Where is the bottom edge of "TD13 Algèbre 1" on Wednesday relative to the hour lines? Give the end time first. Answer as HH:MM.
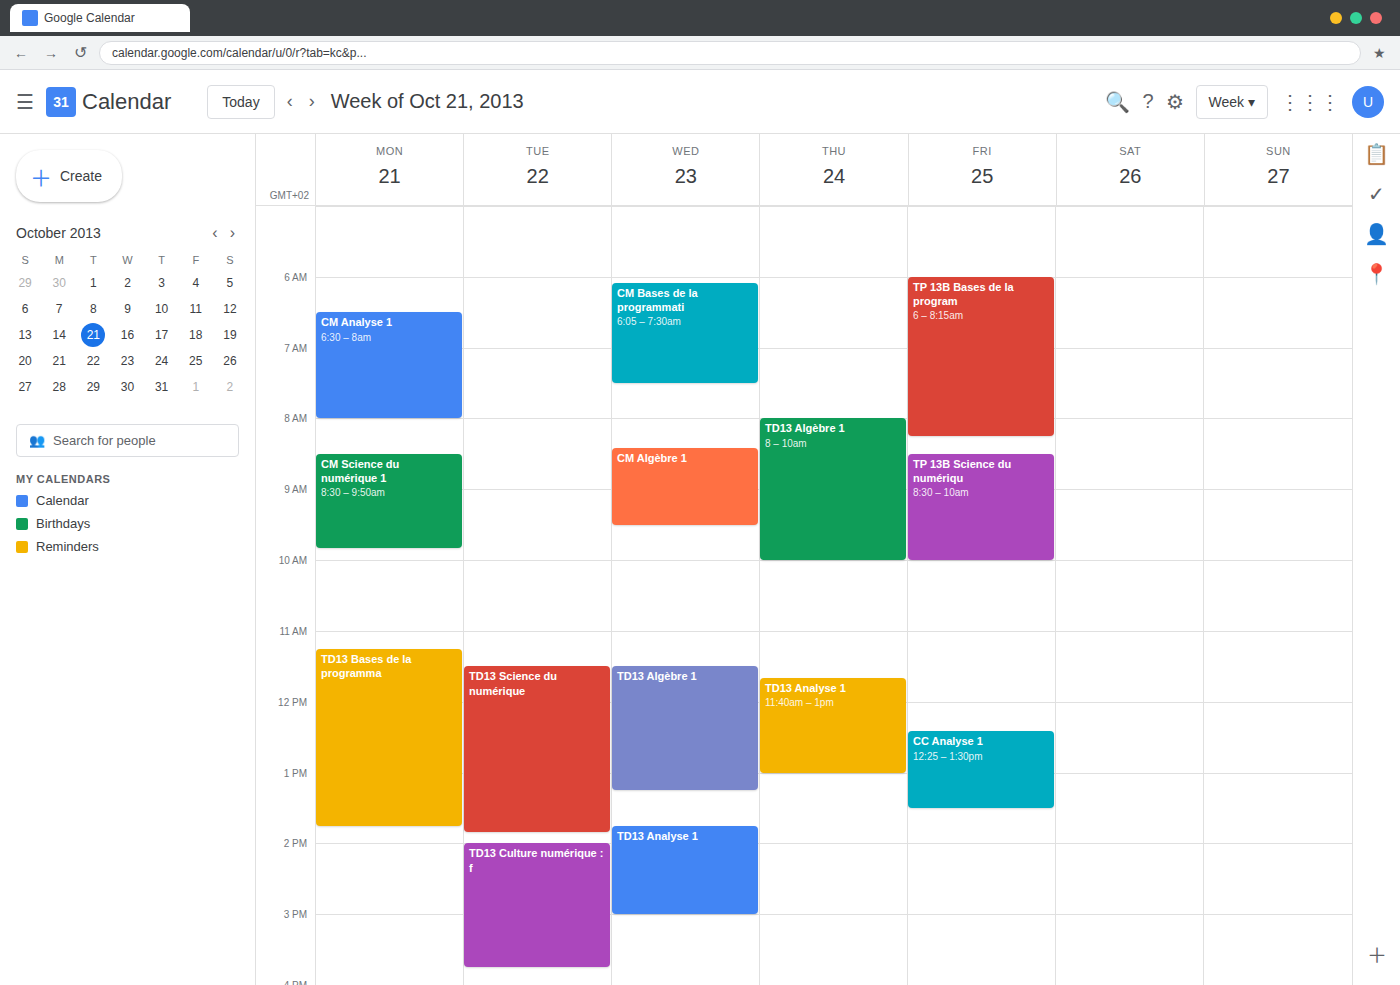
13:15 -- neither: a quarter of the way from the 13:00 line to the 14:00 line.